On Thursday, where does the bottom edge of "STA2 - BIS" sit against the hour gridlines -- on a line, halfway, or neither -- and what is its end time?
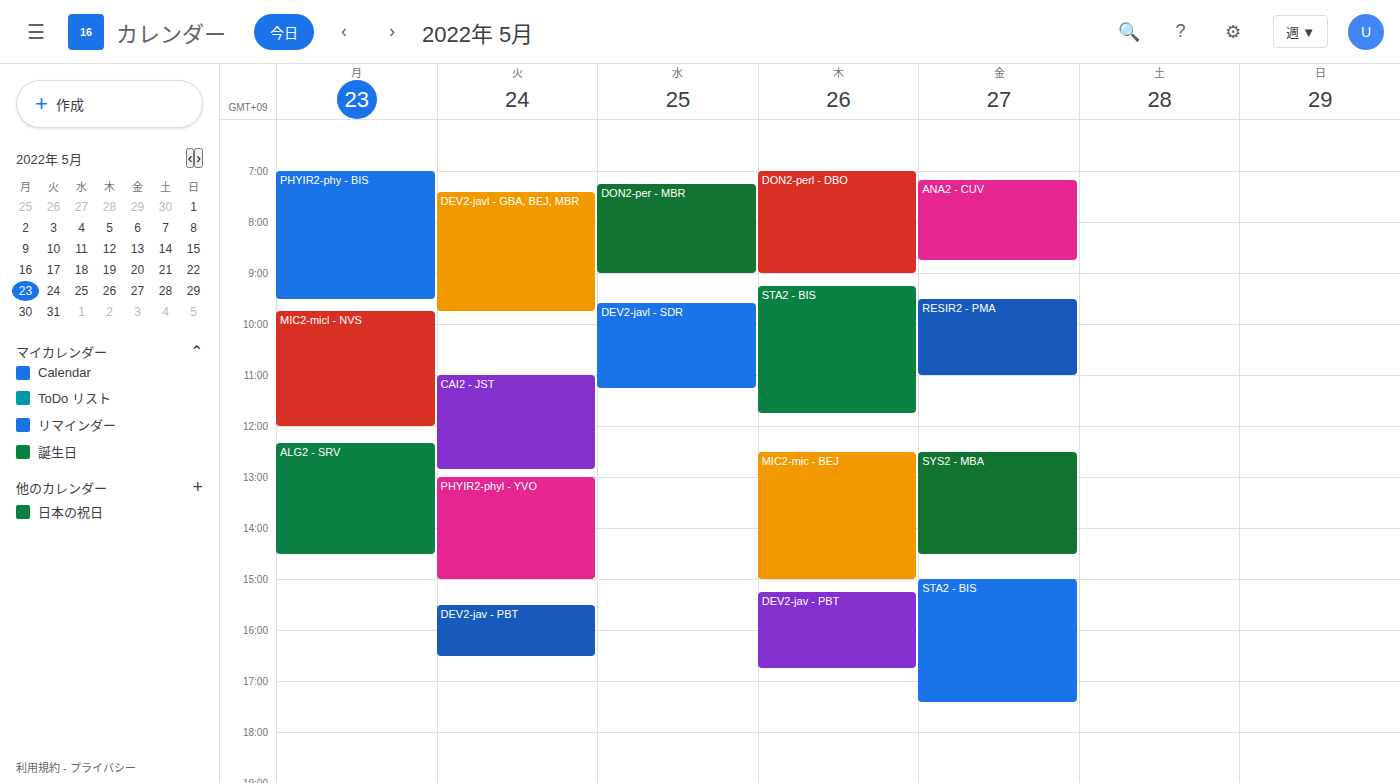
11:45 AM -- neither: three quarters of the way from the 11 AM line to the 12 PM line.